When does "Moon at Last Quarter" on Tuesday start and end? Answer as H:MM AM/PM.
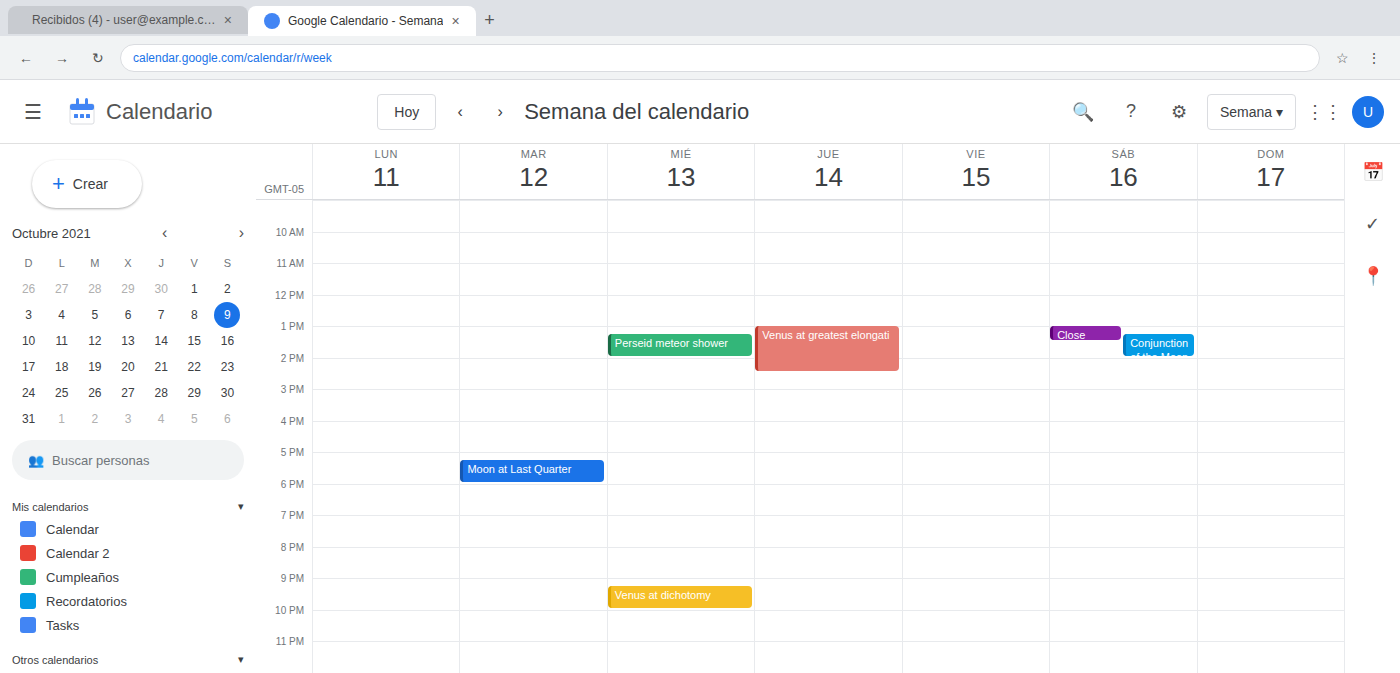
5:15 PM to 6:00 PM